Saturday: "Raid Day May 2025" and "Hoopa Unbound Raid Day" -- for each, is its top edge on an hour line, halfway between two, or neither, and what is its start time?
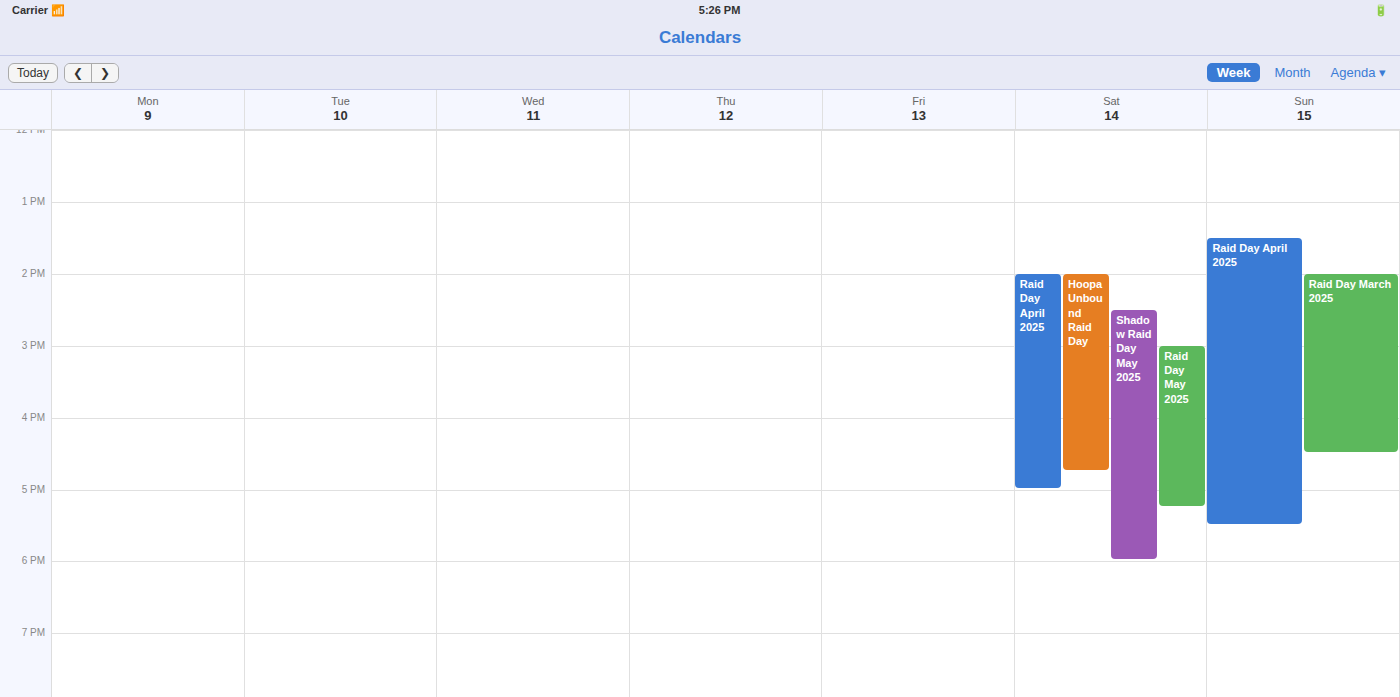
"Raid Day May 2025": 3:00 PM, exactly on the 3 PM line. "Hoopa Unbound Raid Day": 2:00 PM, exactly on the 2 PM line.